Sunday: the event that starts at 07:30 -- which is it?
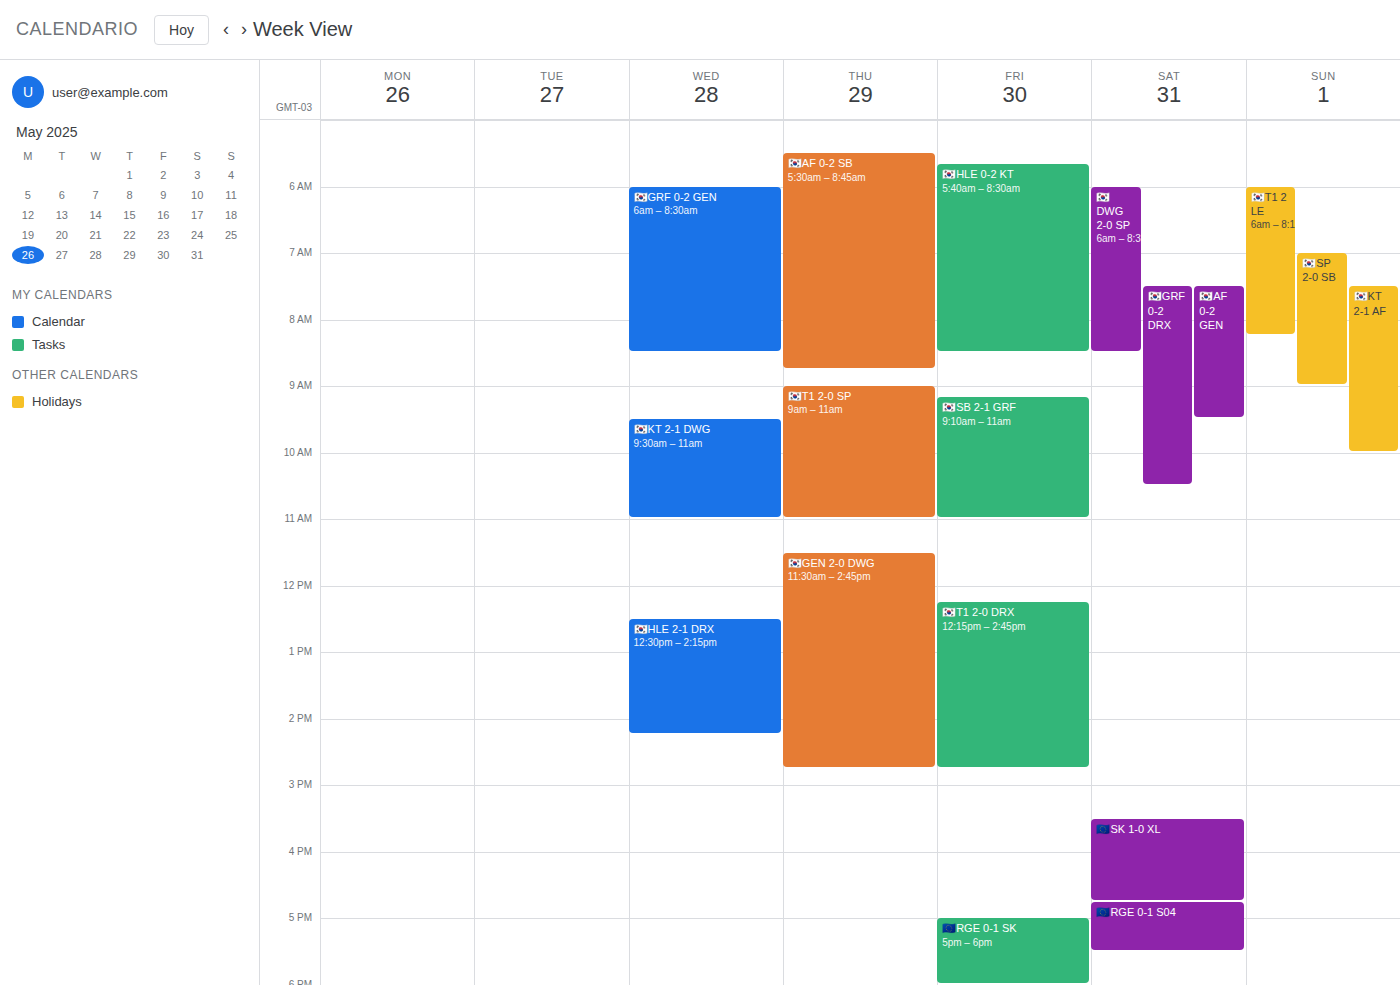
"🇰🇷KT 2-1 AF"